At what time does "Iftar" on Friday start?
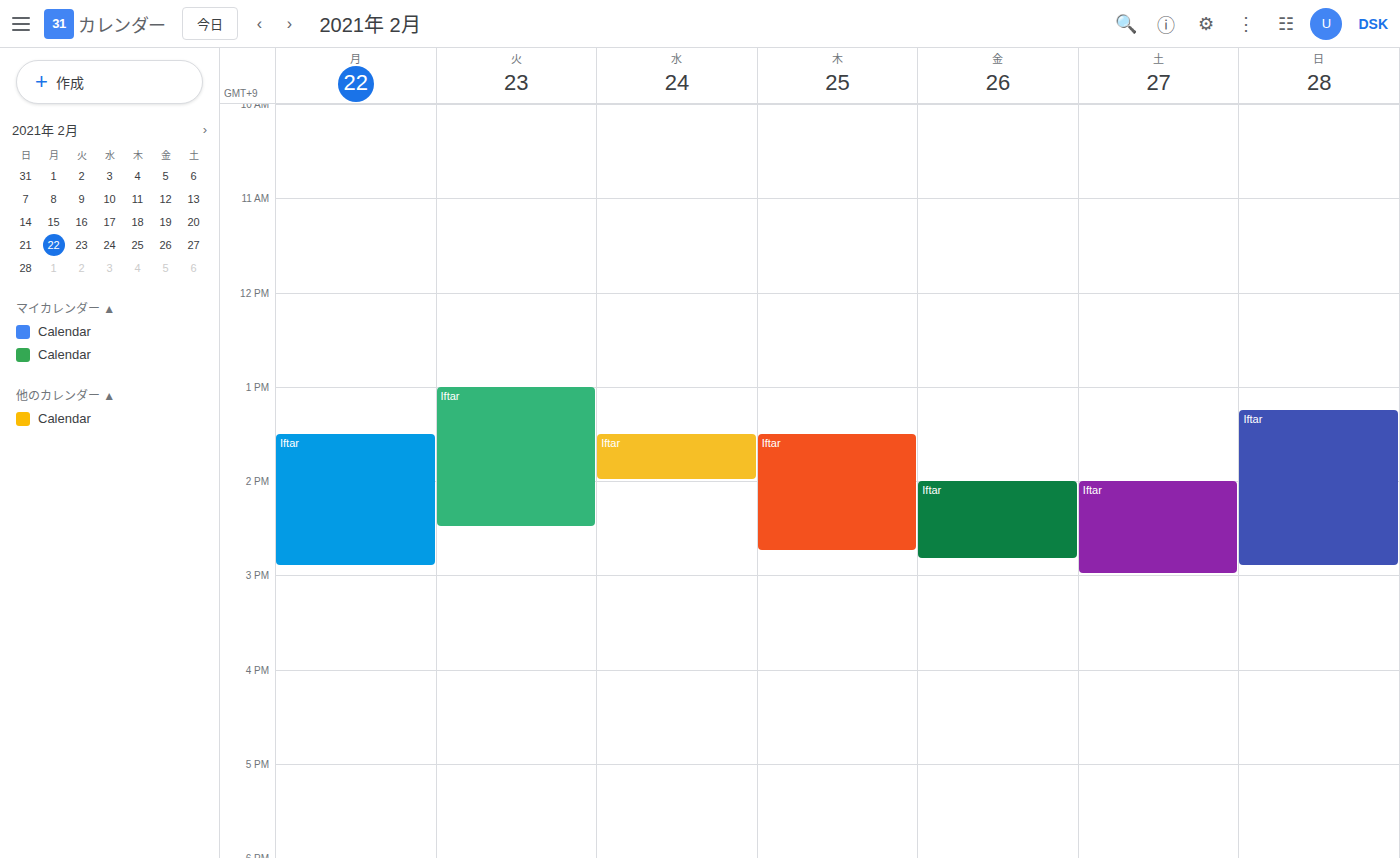
2:00 PM